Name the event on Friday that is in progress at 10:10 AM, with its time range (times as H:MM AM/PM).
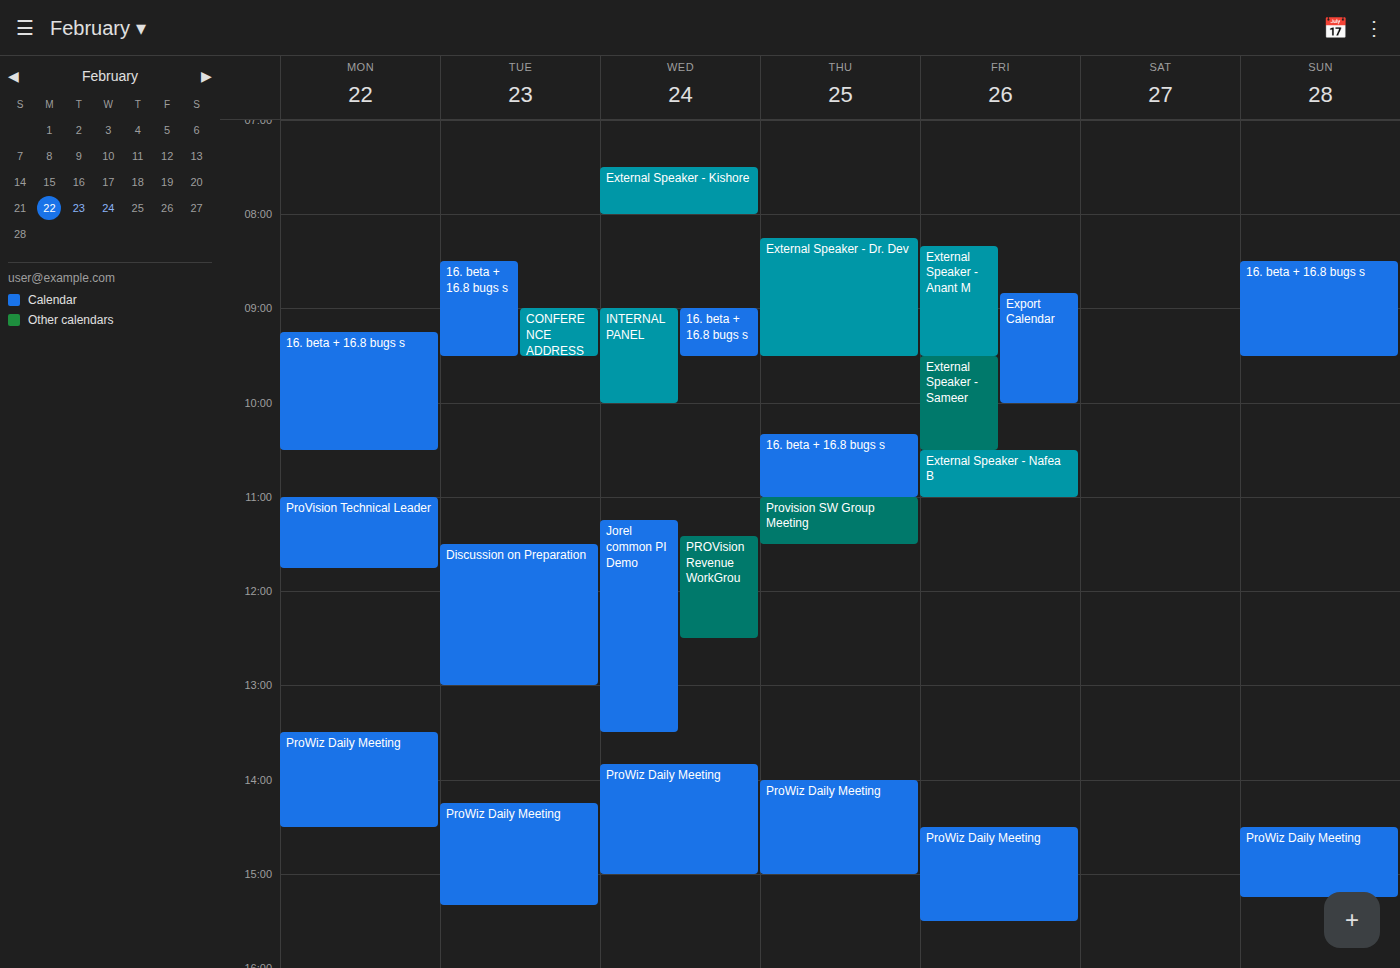
"External Speaker - Sameer", 9:30 AM to 10:30 AM